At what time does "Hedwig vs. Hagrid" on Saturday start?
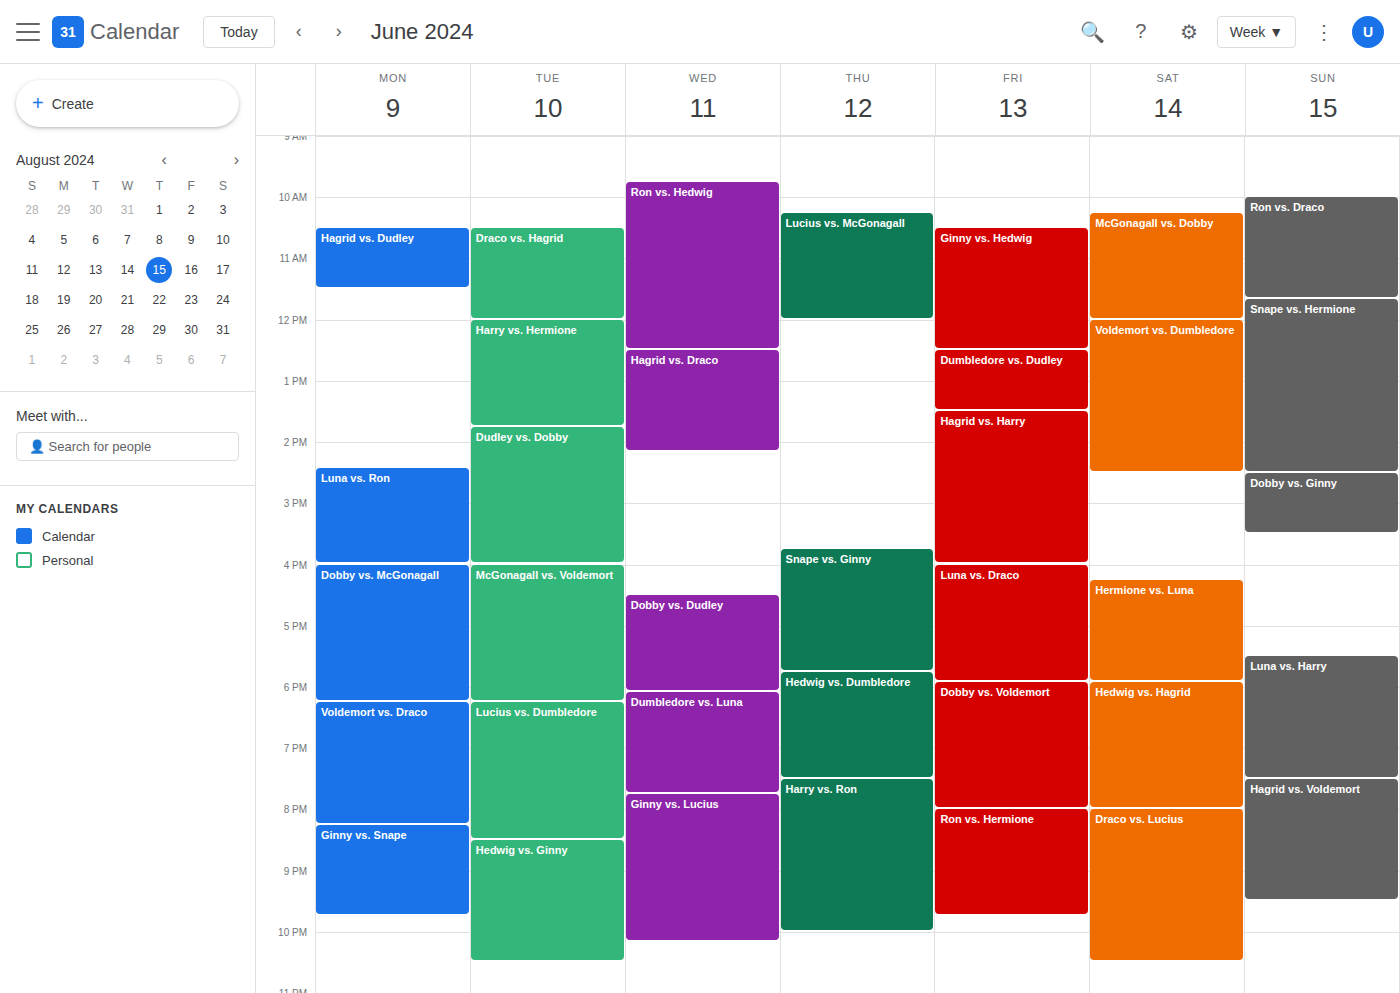
5:55 PM